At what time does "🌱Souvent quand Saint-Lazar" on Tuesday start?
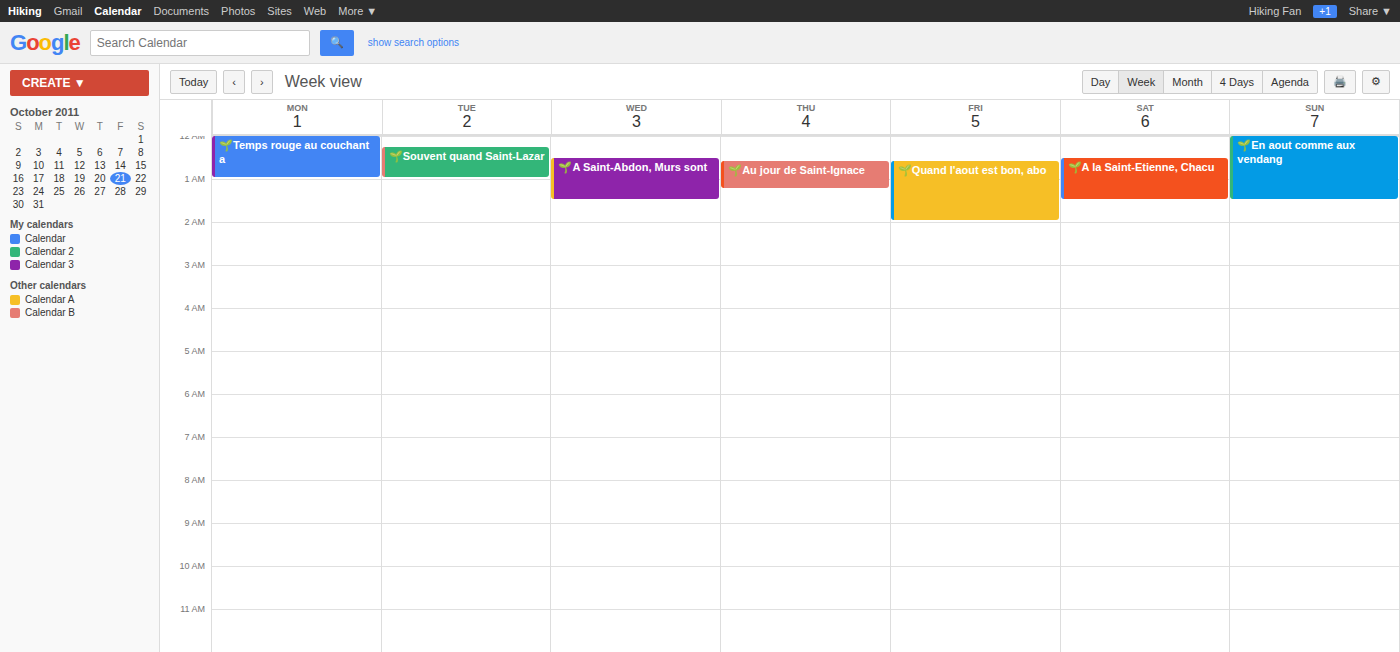
12:15 AM